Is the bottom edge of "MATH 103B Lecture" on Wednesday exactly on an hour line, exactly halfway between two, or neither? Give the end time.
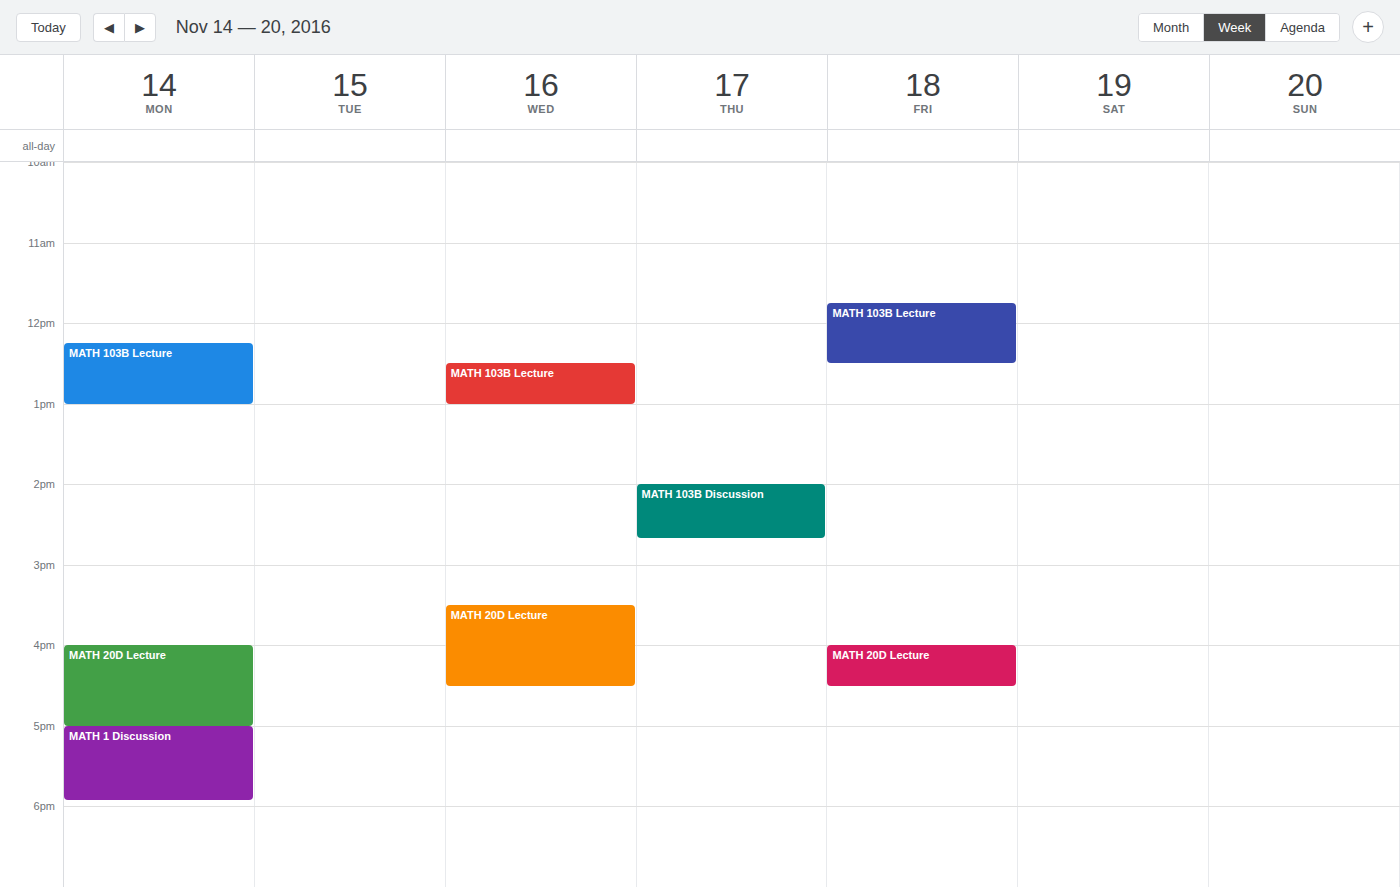
1:00 PM -- exactly on the 1 PM line.